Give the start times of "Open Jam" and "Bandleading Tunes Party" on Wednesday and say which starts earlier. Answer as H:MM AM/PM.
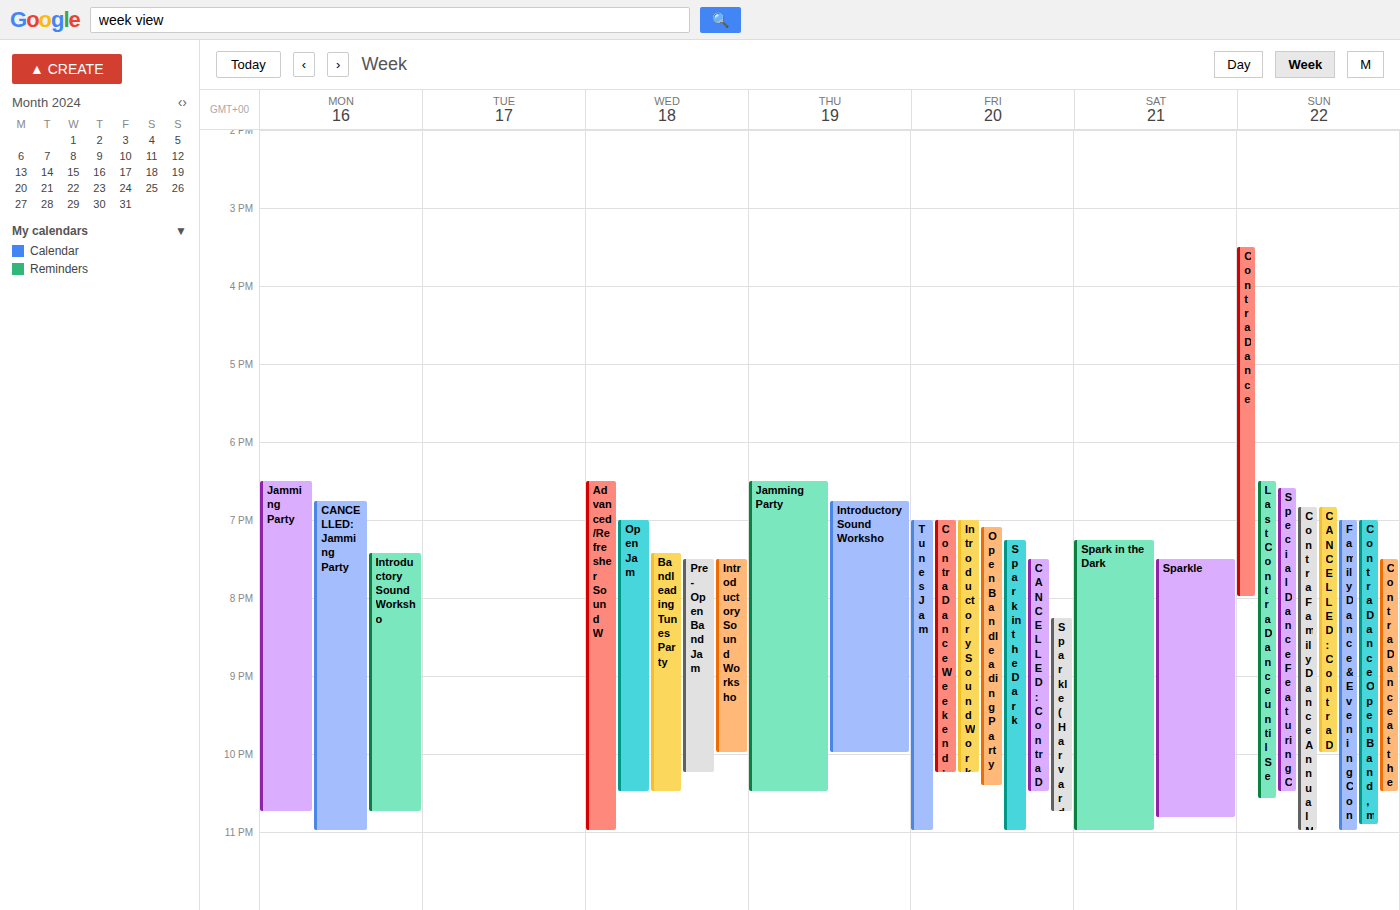
"Open Jam" 7:00 PM; "Bandleading Tunes Party" 7:25 PM.